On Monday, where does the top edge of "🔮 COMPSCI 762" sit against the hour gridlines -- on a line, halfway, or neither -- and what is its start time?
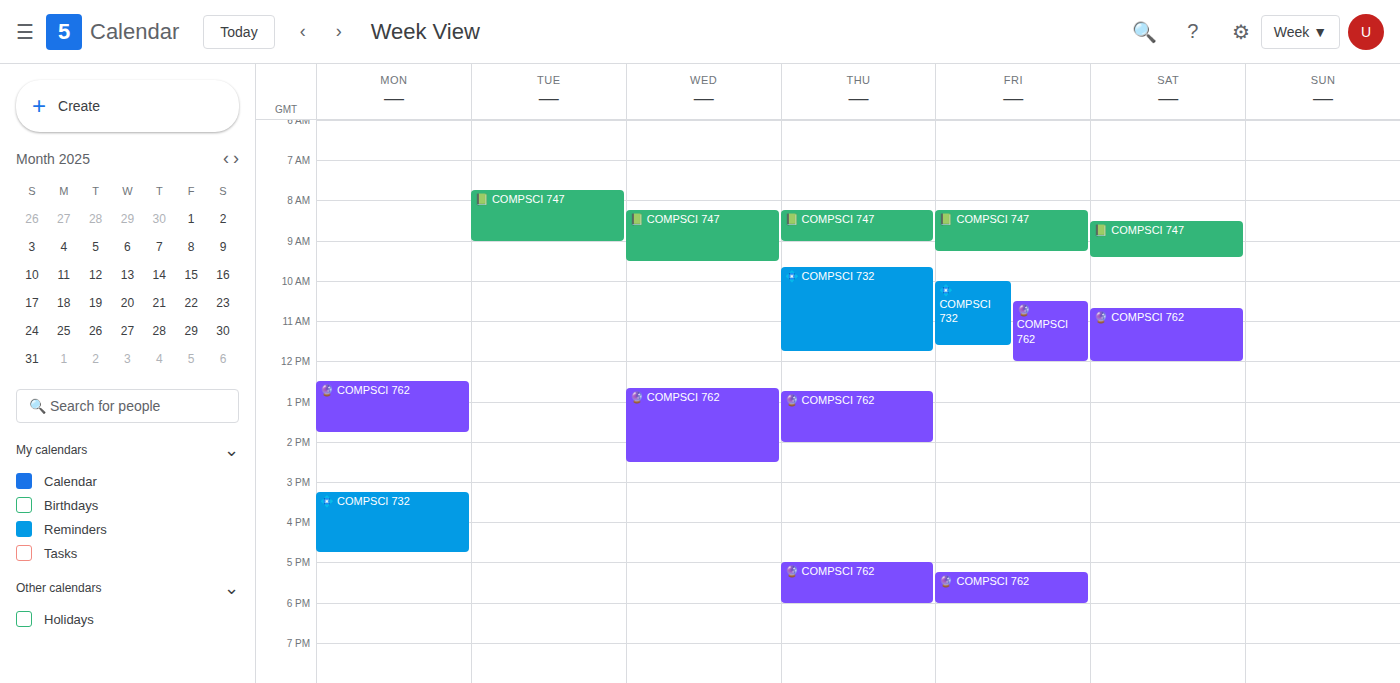
12:30 PM -- halfway between the 12 PM and 1 PM lines.